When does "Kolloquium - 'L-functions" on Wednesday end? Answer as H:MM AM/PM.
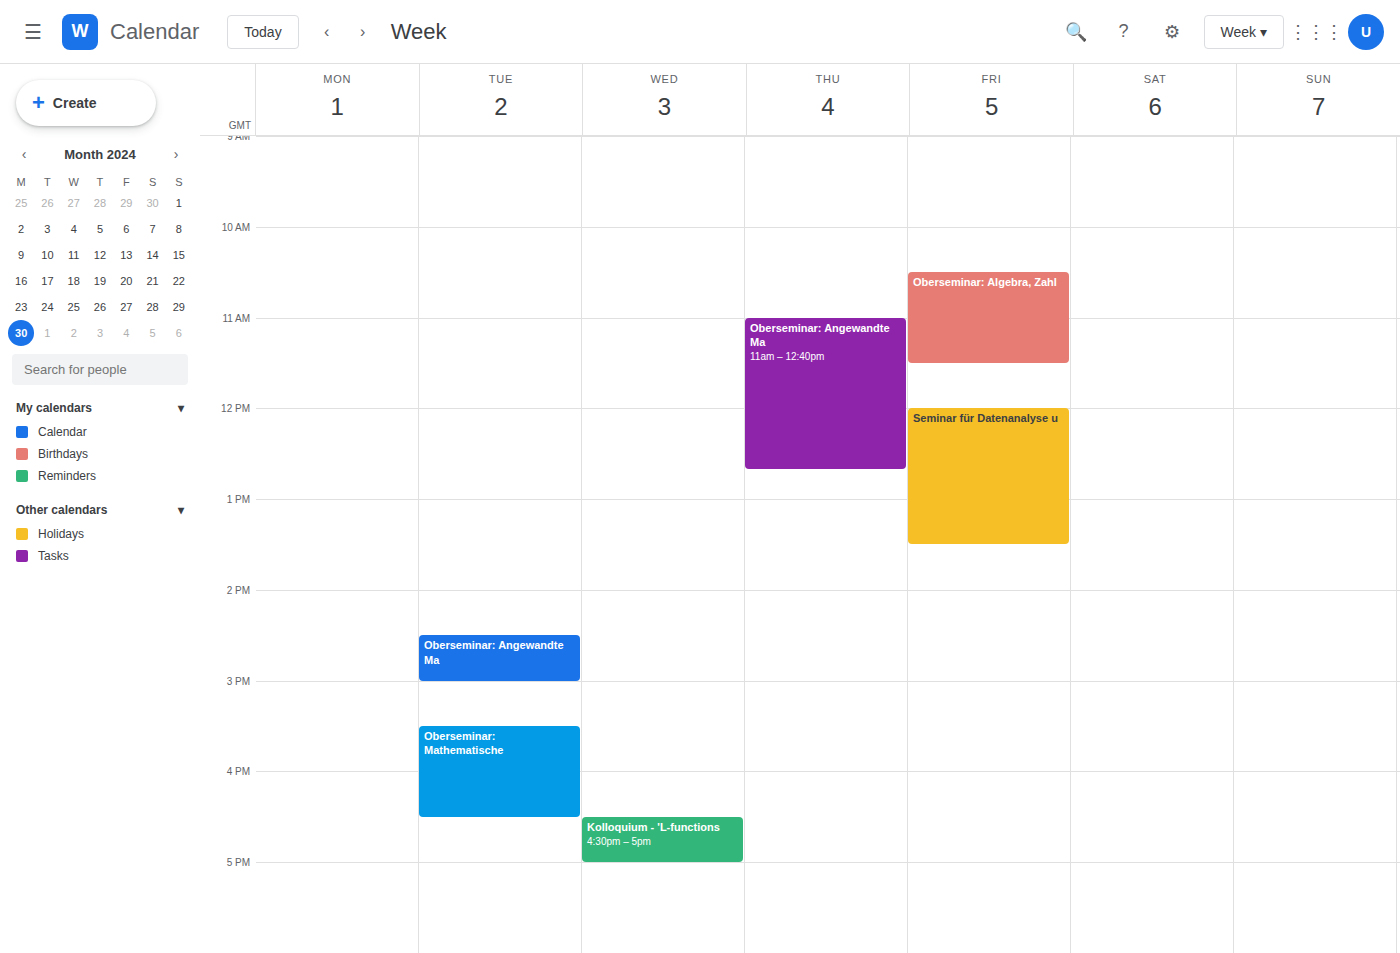
5:00 PM